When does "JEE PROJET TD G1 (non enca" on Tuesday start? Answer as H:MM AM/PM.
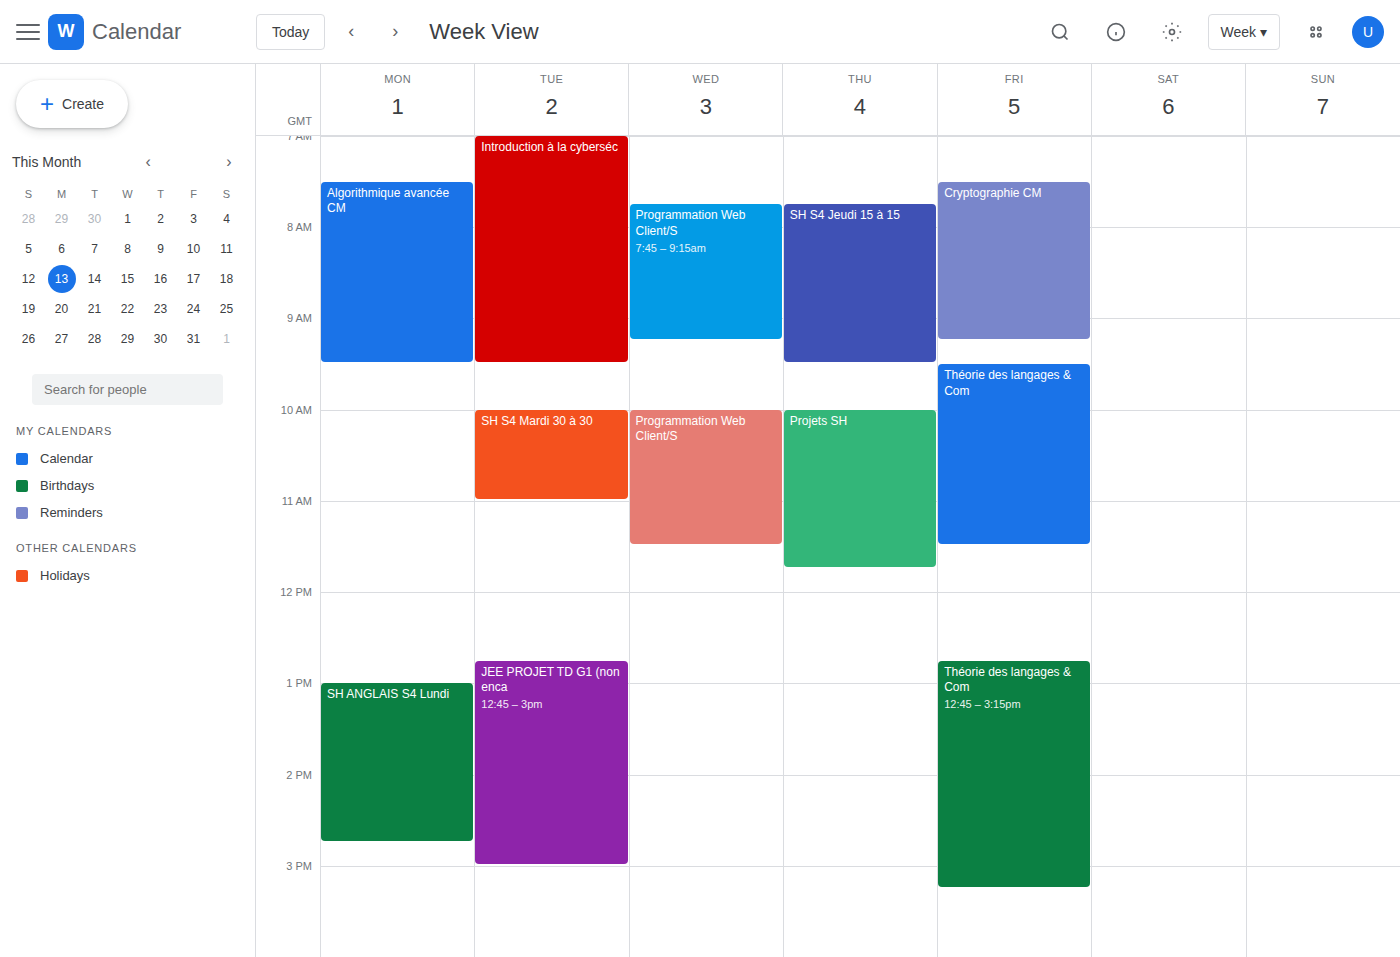
12:45 PM